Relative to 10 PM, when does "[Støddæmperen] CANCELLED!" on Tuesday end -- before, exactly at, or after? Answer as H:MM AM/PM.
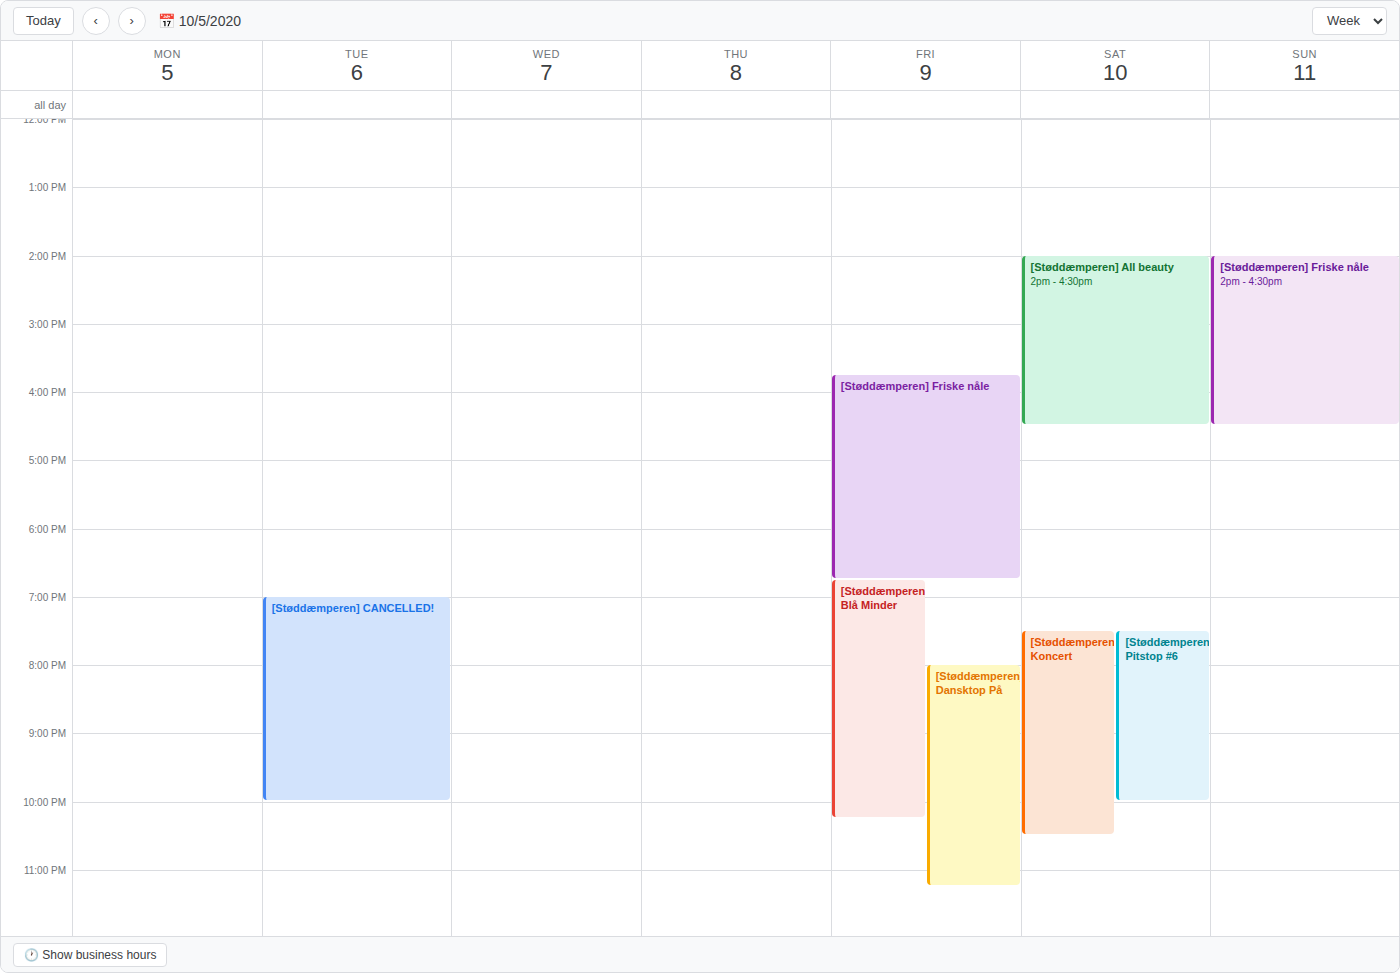
10:00 PM -- exactly at 10 PM, on the 10 PM line.